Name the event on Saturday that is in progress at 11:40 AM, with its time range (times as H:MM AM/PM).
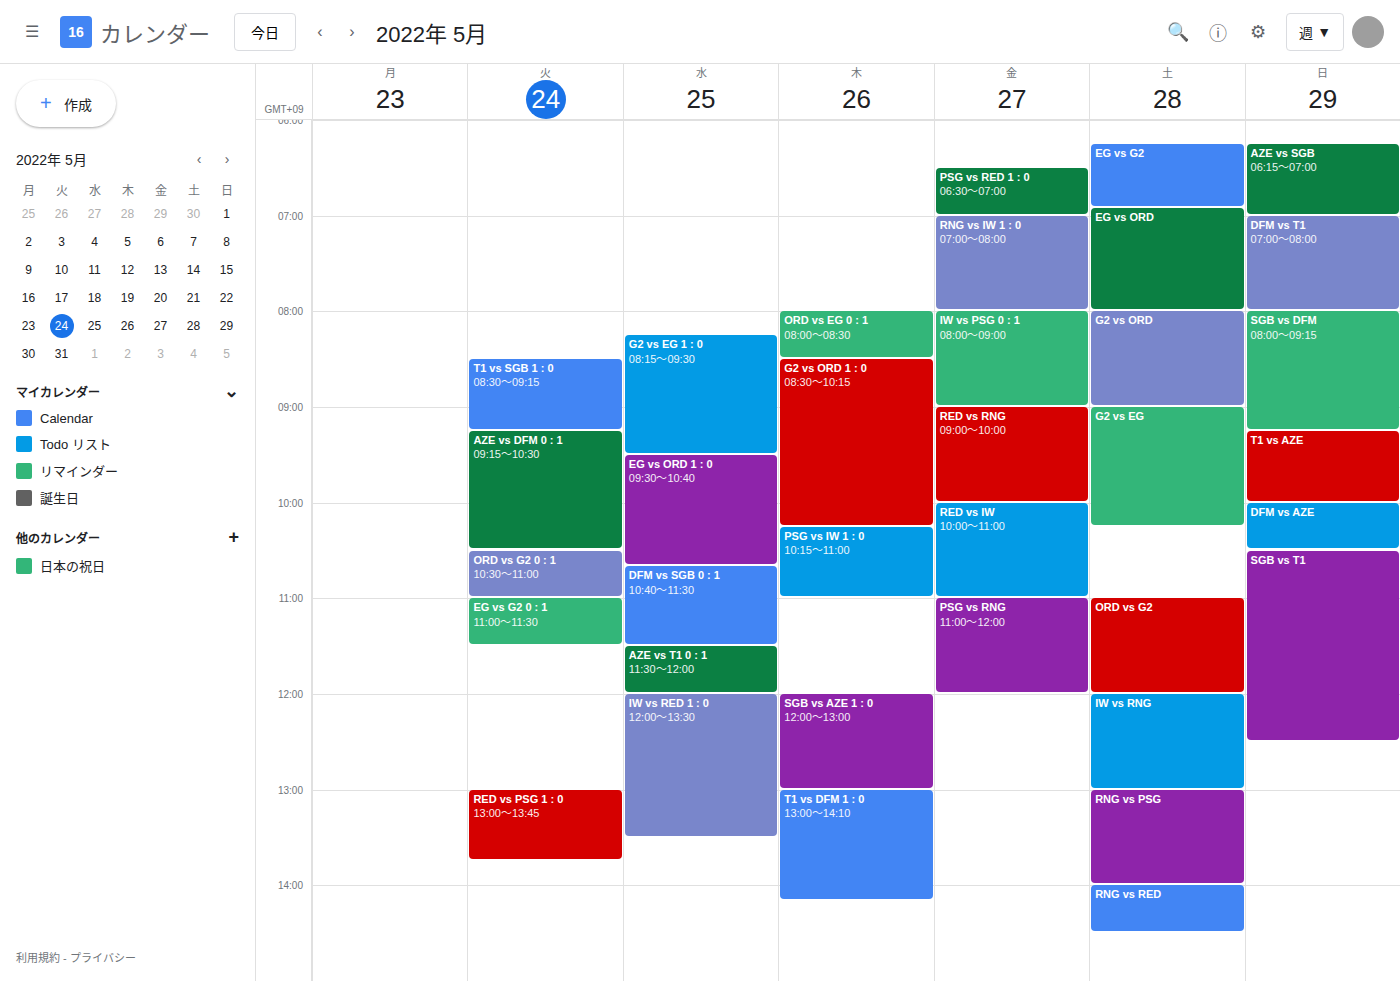
"ORD vs G2", 11:00 AM to 12:00 PM